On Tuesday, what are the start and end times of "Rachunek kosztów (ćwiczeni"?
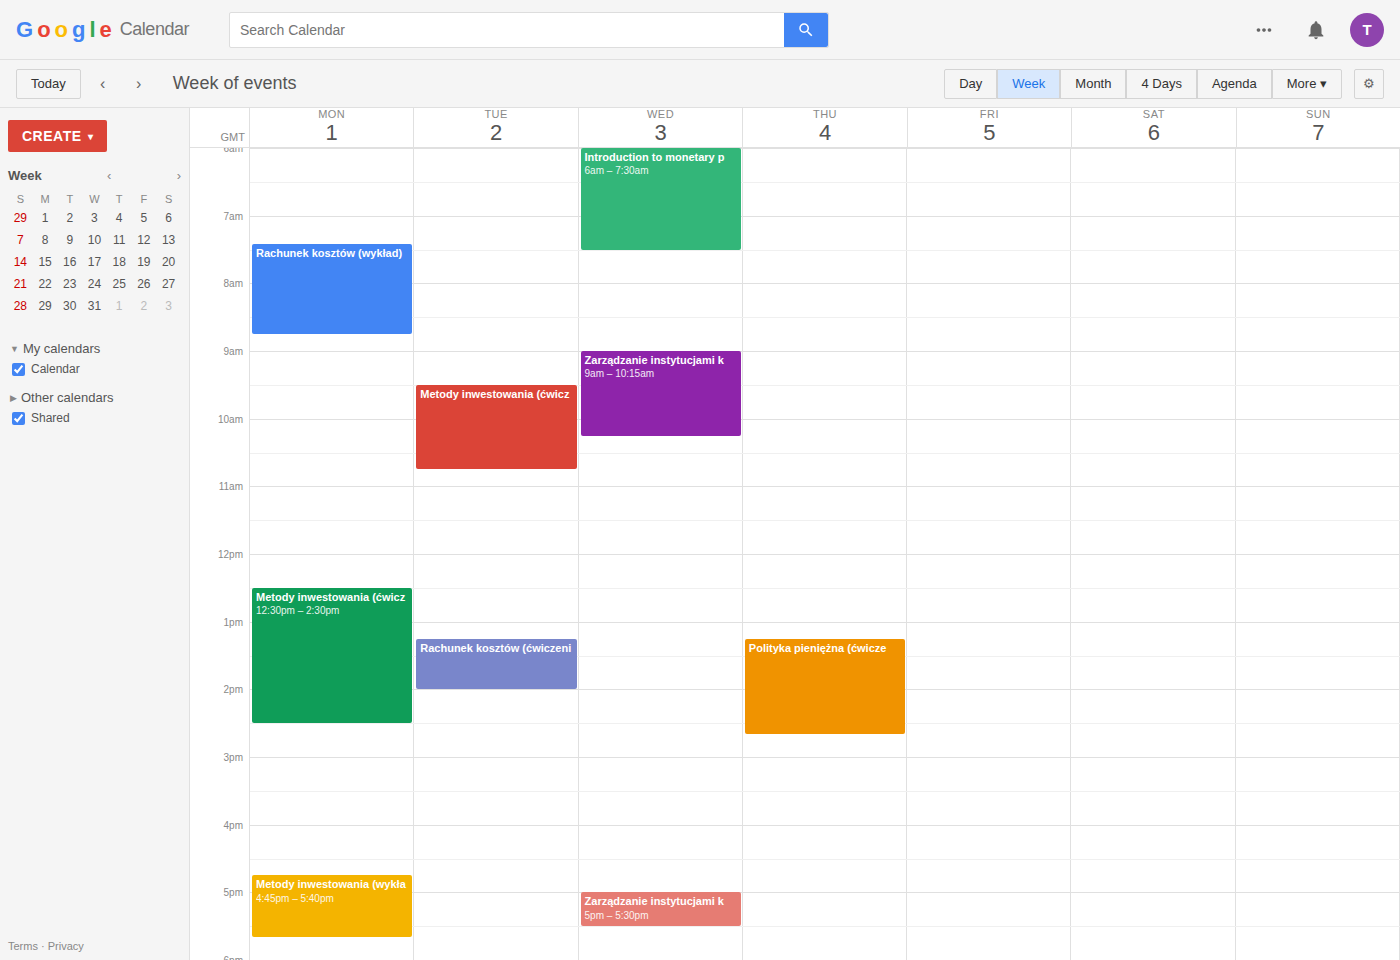
1:15 PM to 2:00 PM